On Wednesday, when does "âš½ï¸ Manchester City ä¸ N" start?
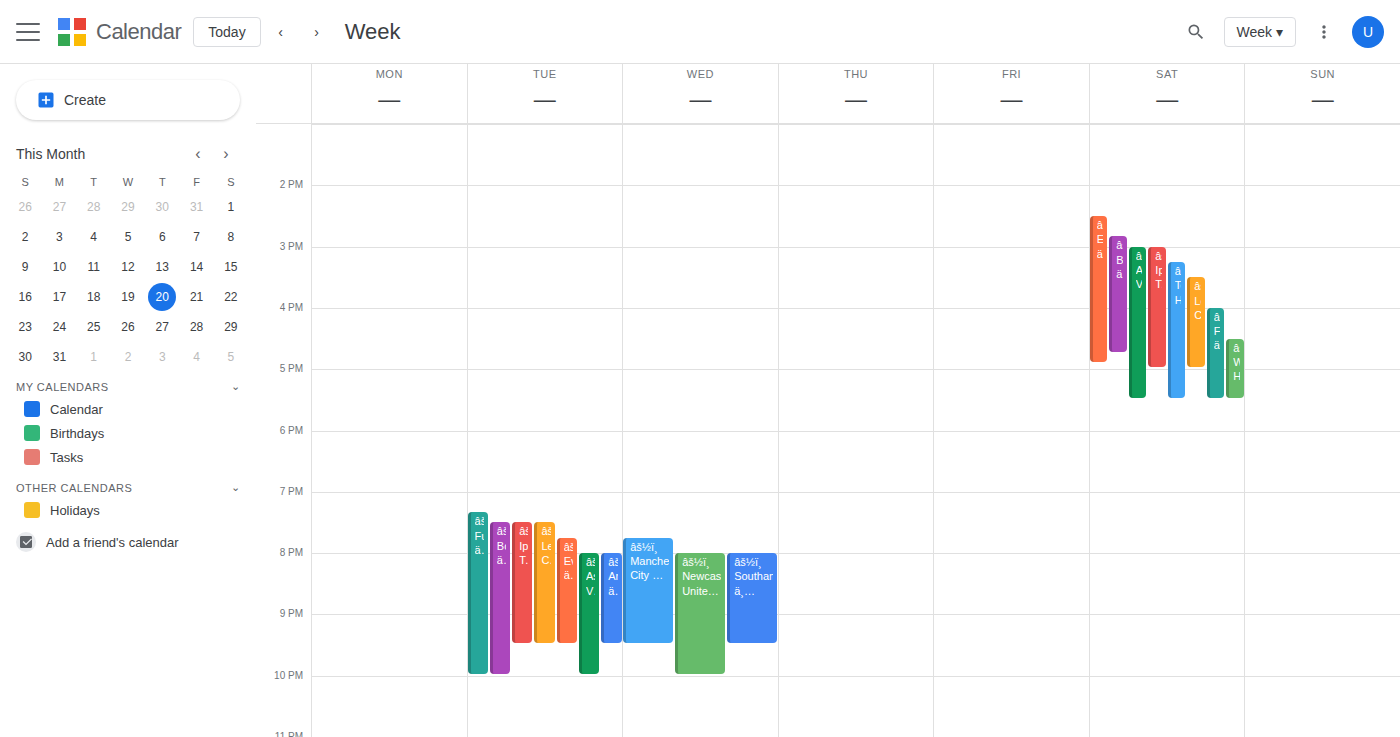
7:45 PM